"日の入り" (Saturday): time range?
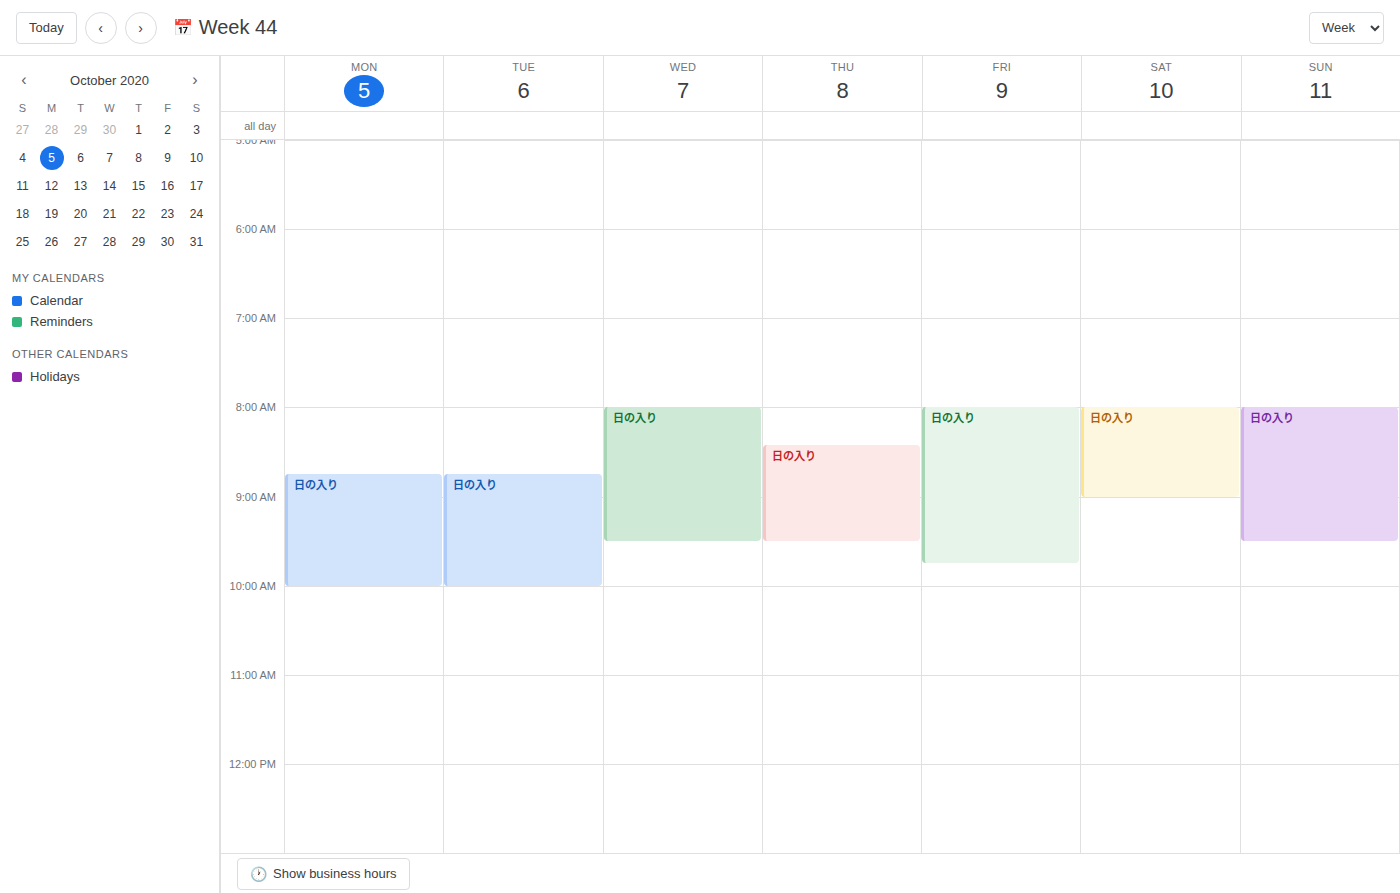
8:00 AM to 9:00 AM